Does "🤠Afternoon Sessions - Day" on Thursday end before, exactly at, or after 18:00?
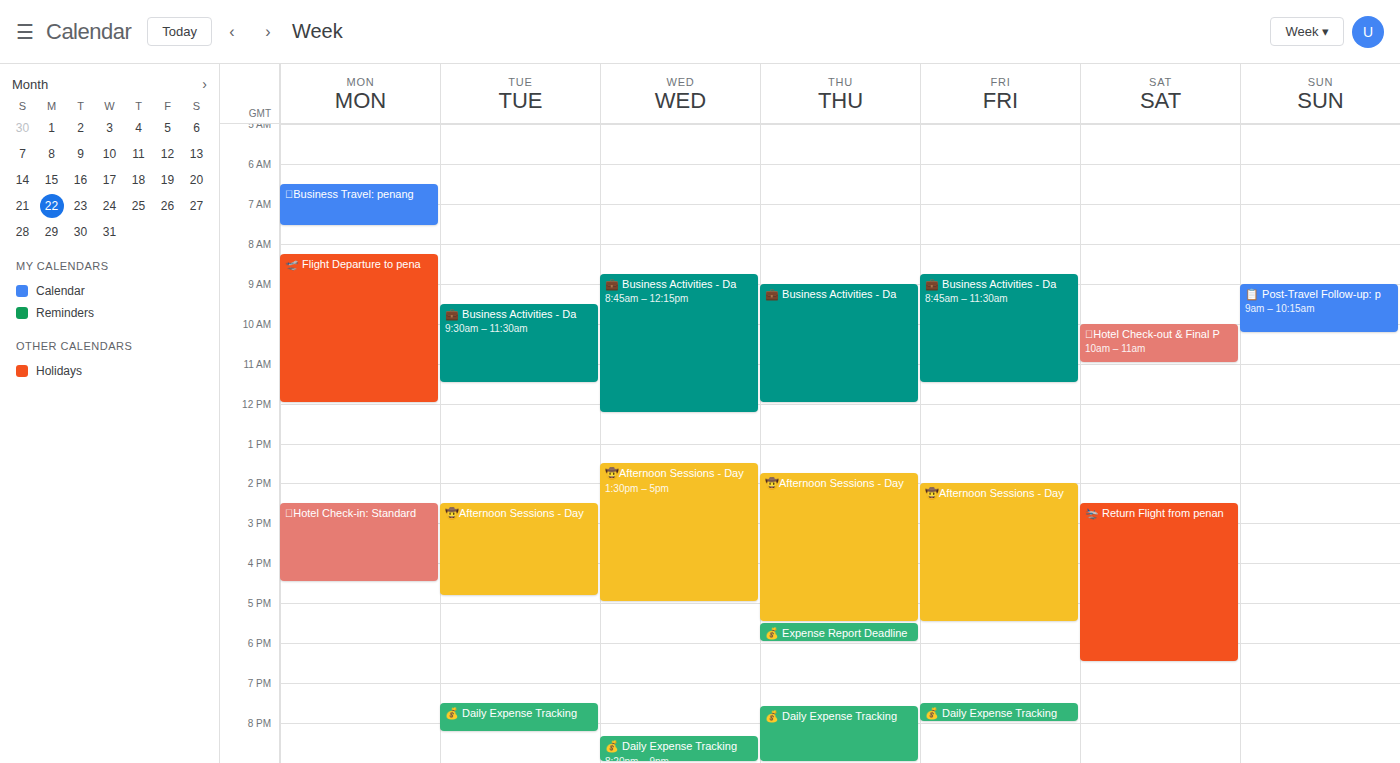
17:30 -- before 18:00, 30 minutes above the 18:00 line.